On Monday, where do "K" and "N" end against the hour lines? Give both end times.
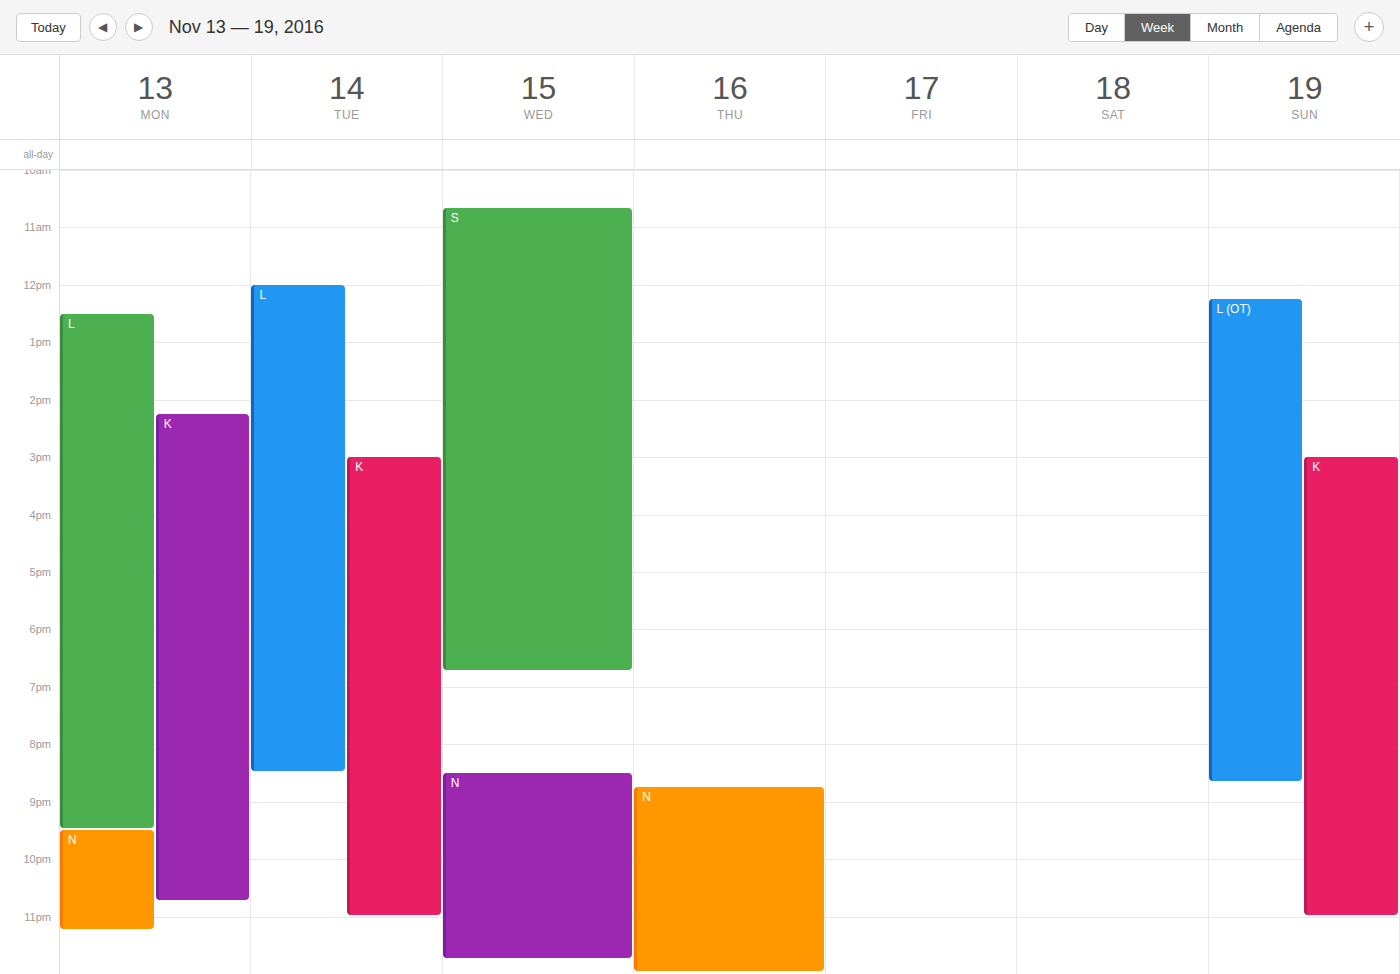
"K": 10:45 PM, neither: three quarters of the way from the 10 PM line to the 11 PM line. "N": 11:15 PM, neither: a quarter of the way from the 11 PM line to the 12 AM line.